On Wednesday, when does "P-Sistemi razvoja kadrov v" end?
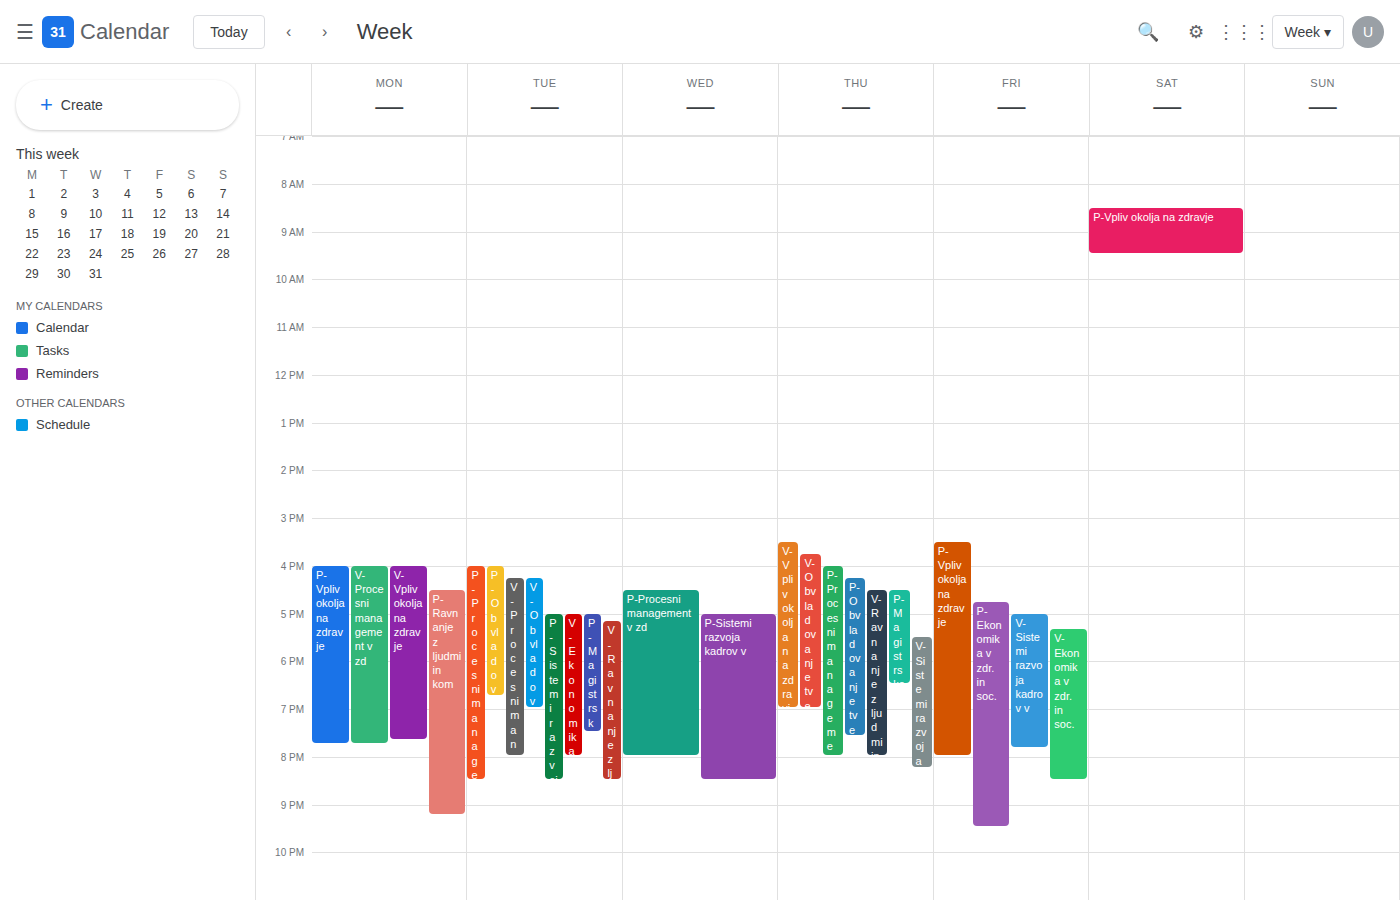
8:30 PM